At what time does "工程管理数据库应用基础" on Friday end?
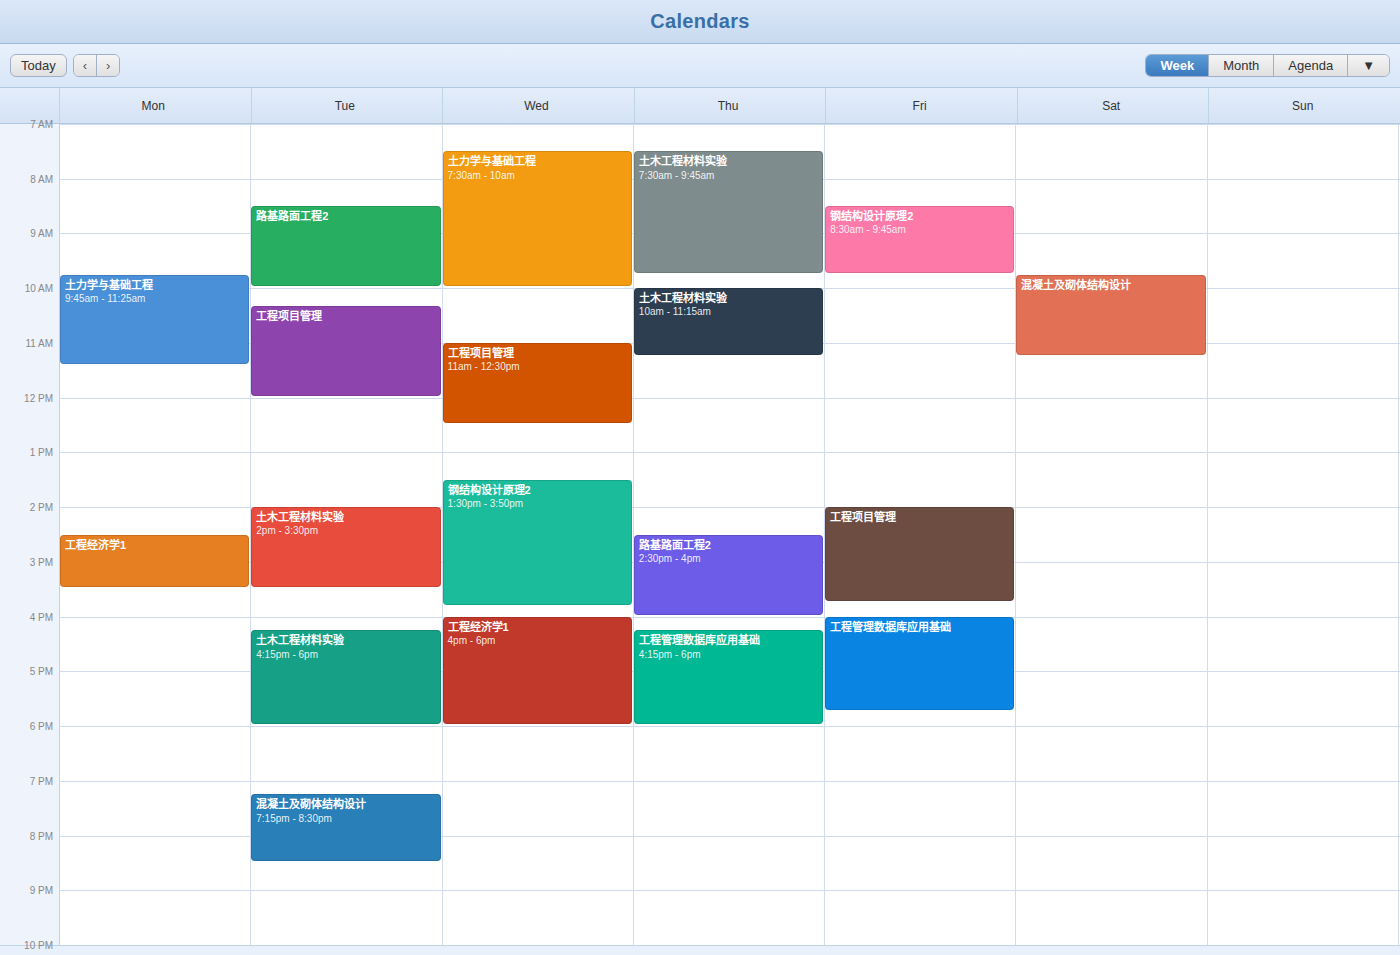
5:45 PM